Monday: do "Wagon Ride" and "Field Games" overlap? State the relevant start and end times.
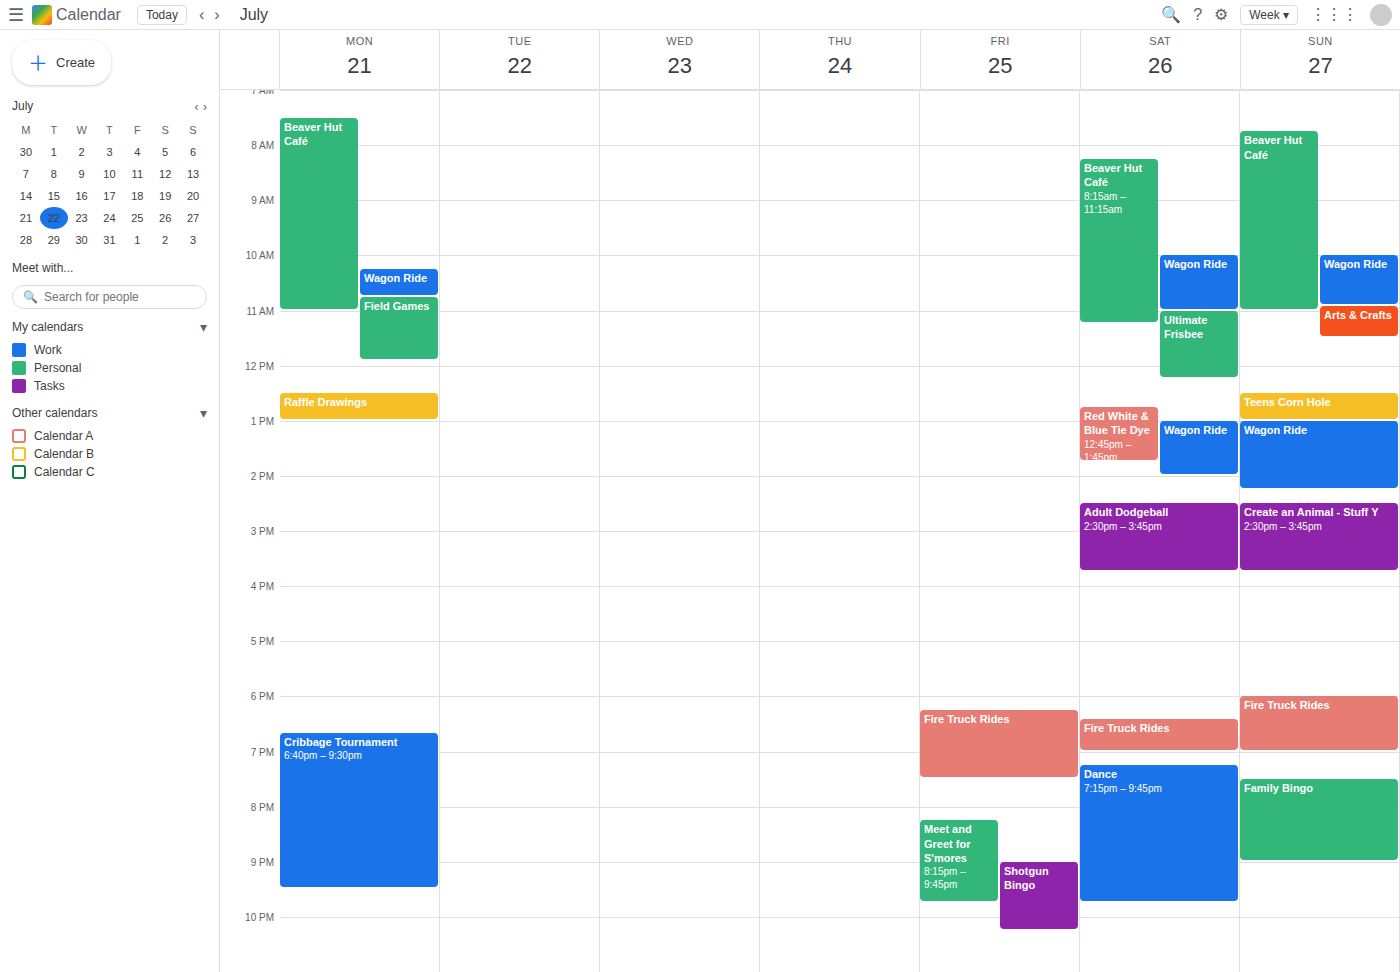
"Wagon Ride" ends at 10:45, exactly when "Field Games" starts -- they touch but do not overlap.